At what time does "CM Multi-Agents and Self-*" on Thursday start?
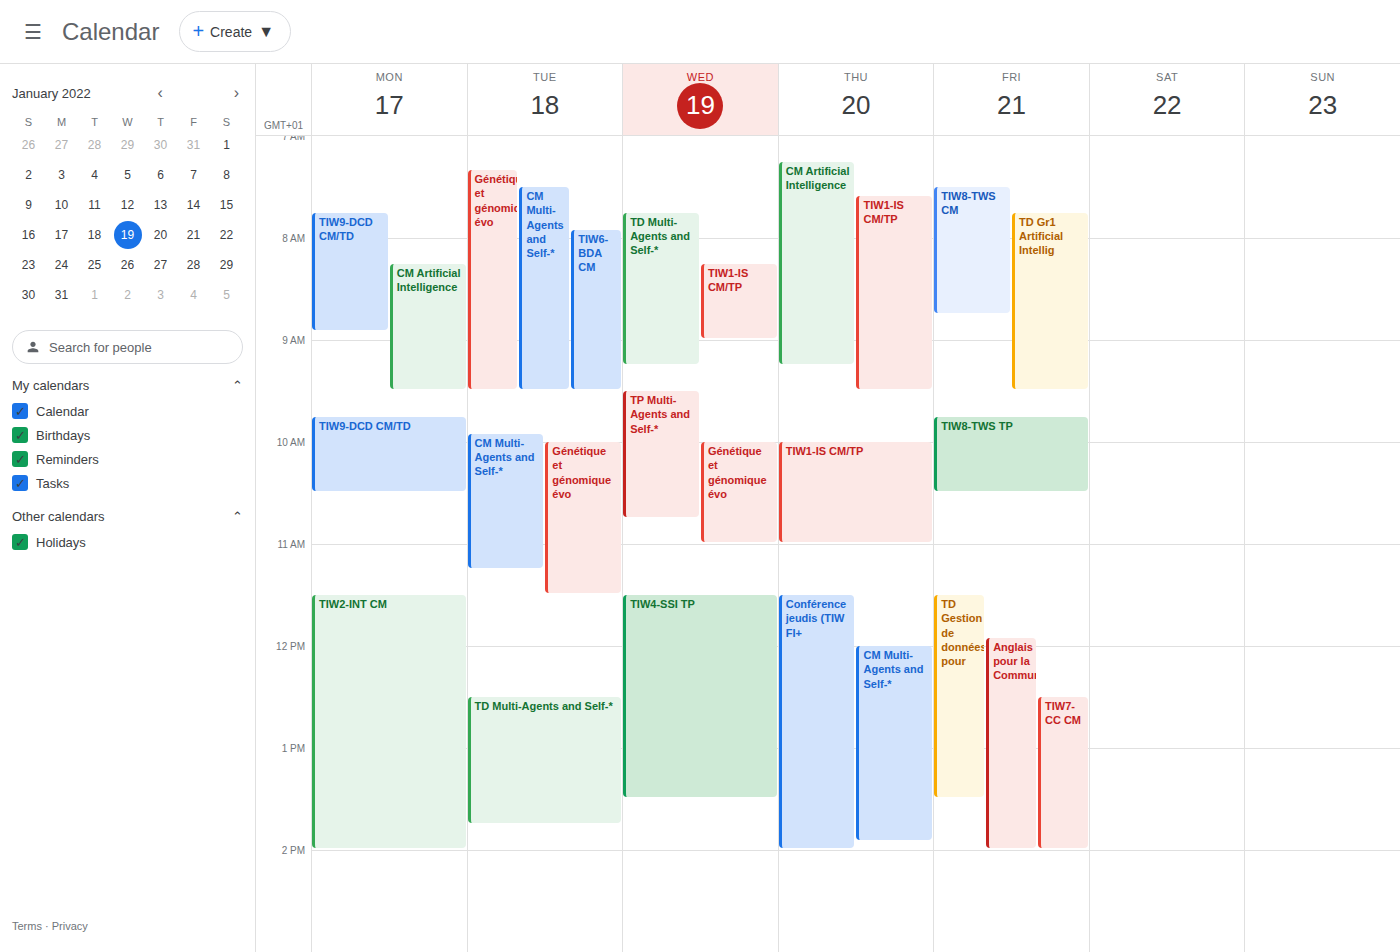
12:00 PM